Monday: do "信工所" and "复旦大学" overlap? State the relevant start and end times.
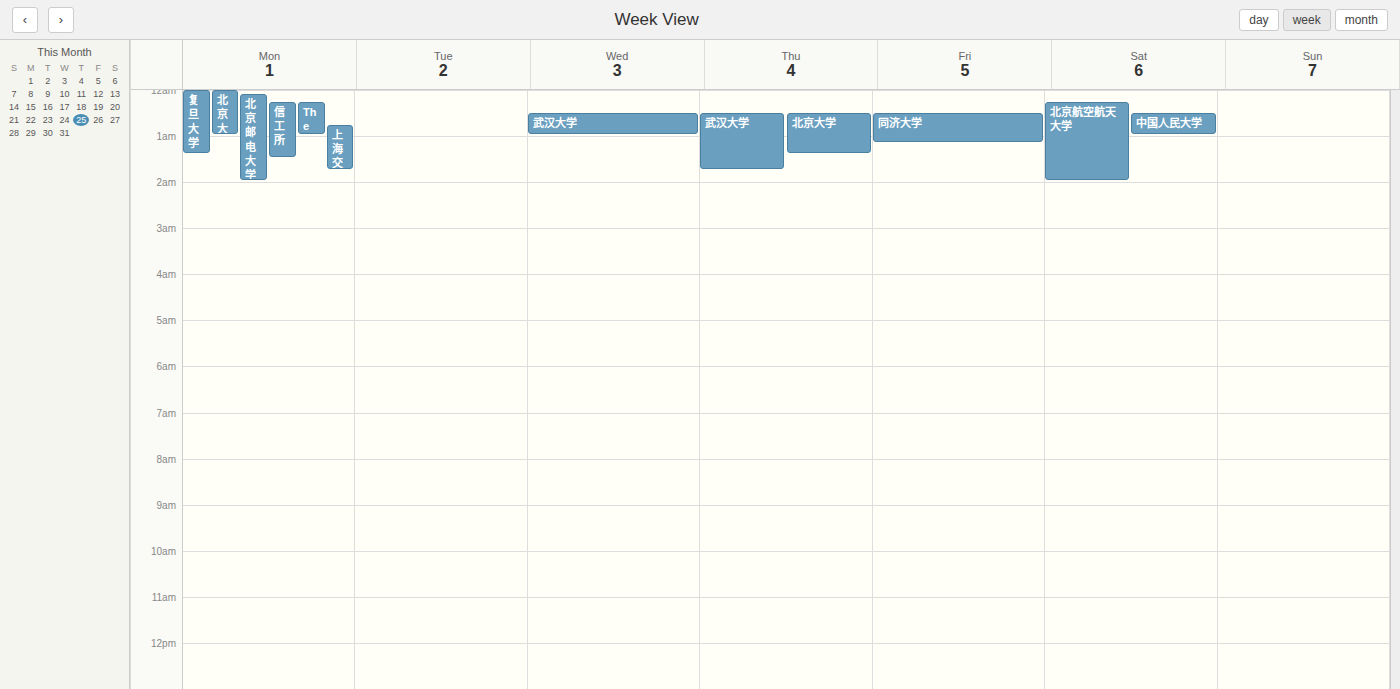
"信工所" starts at 12:15 AM, before "复旦大学" ends at 1:25 AM -- they overlap.